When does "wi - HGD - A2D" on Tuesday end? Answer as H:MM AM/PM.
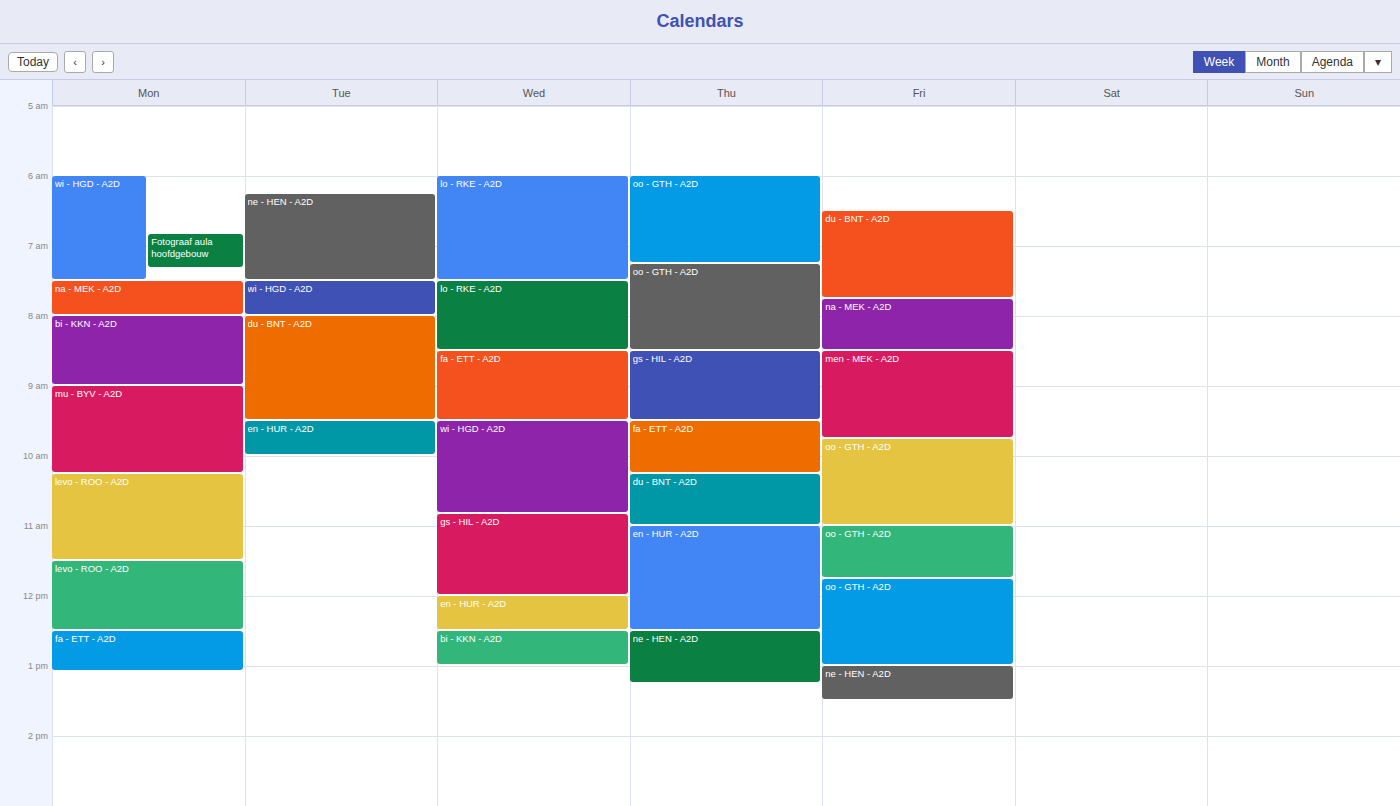
8:00 AM